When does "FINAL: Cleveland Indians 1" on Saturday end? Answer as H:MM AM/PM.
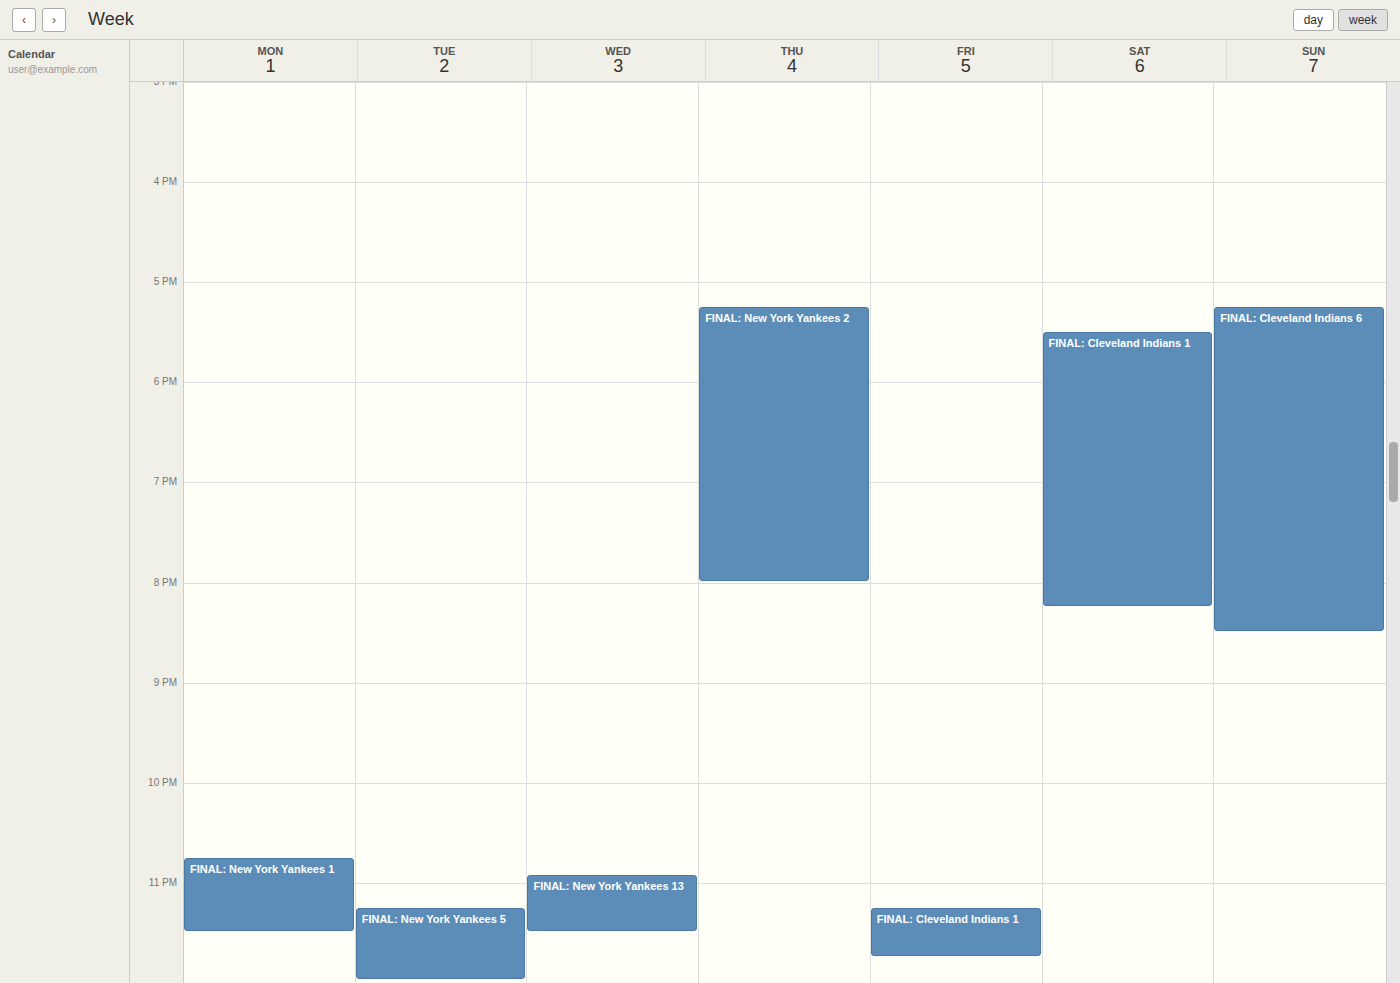
8:15 PM